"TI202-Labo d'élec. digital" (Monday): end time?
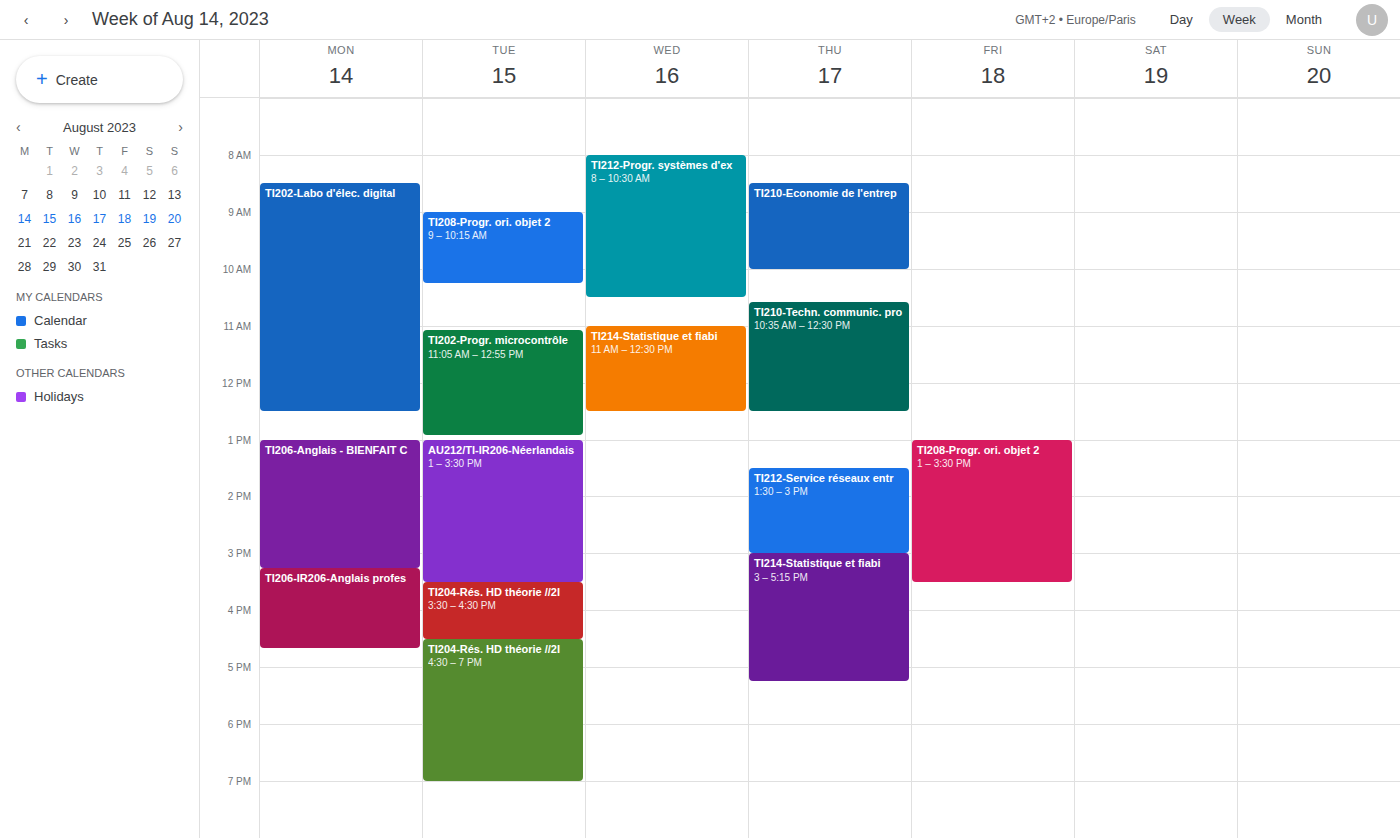
12:30 PM